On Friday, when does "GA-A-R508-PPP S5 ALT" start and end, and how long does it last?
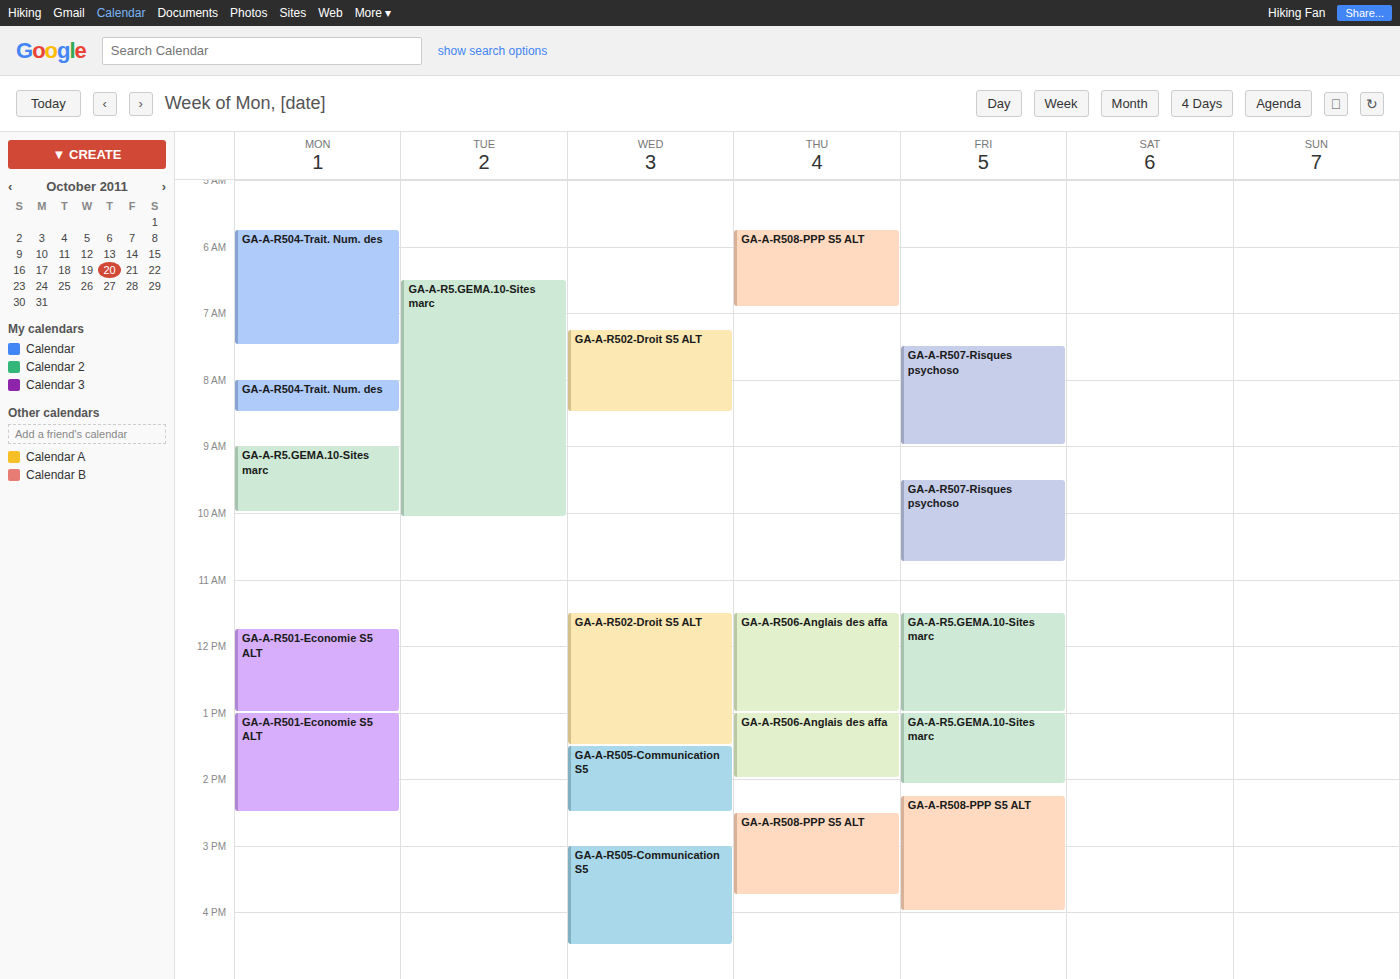
2:15 PM to 4:00 PM, 1 hour 45 minutes